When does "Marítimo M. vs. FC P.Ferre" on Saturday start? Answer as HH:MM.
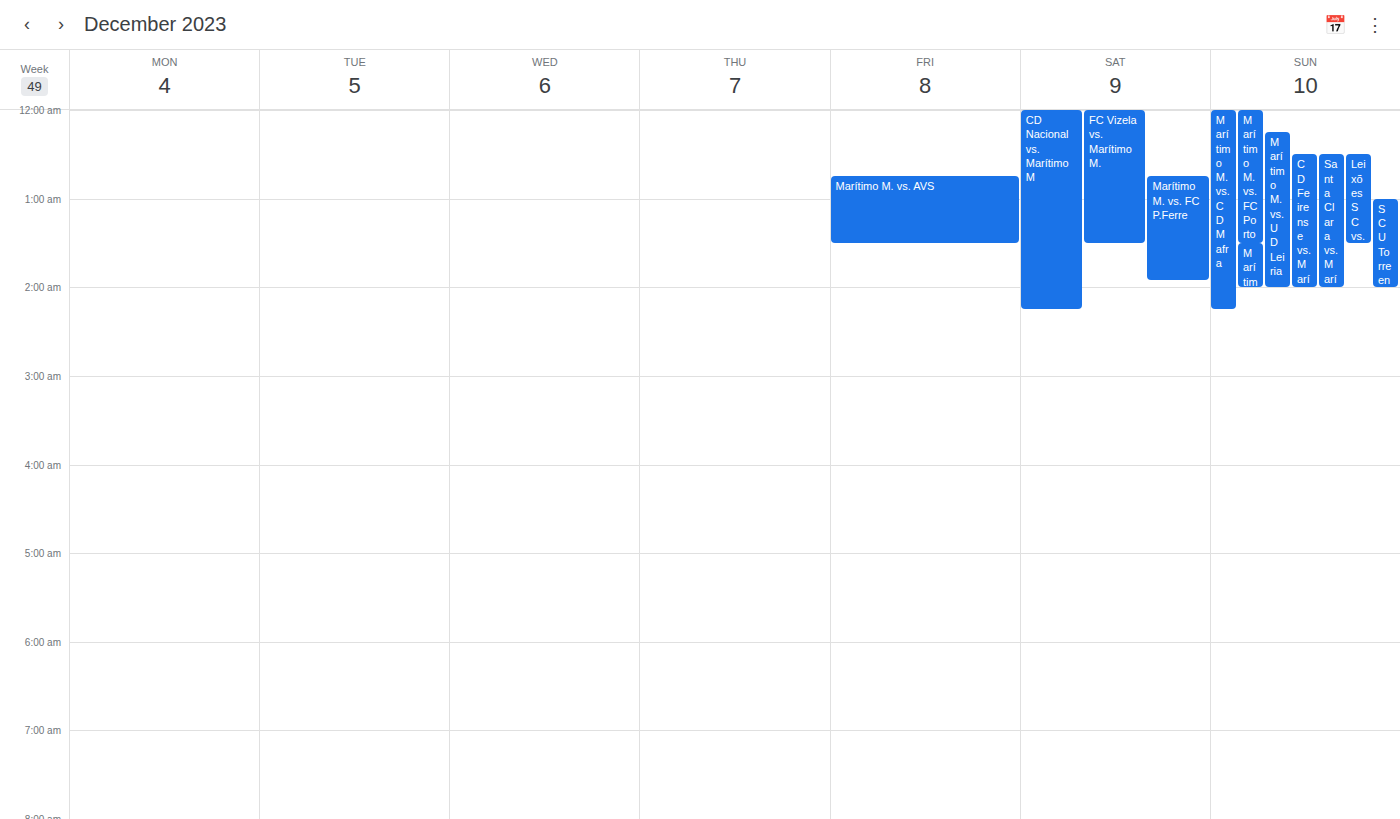
00:45